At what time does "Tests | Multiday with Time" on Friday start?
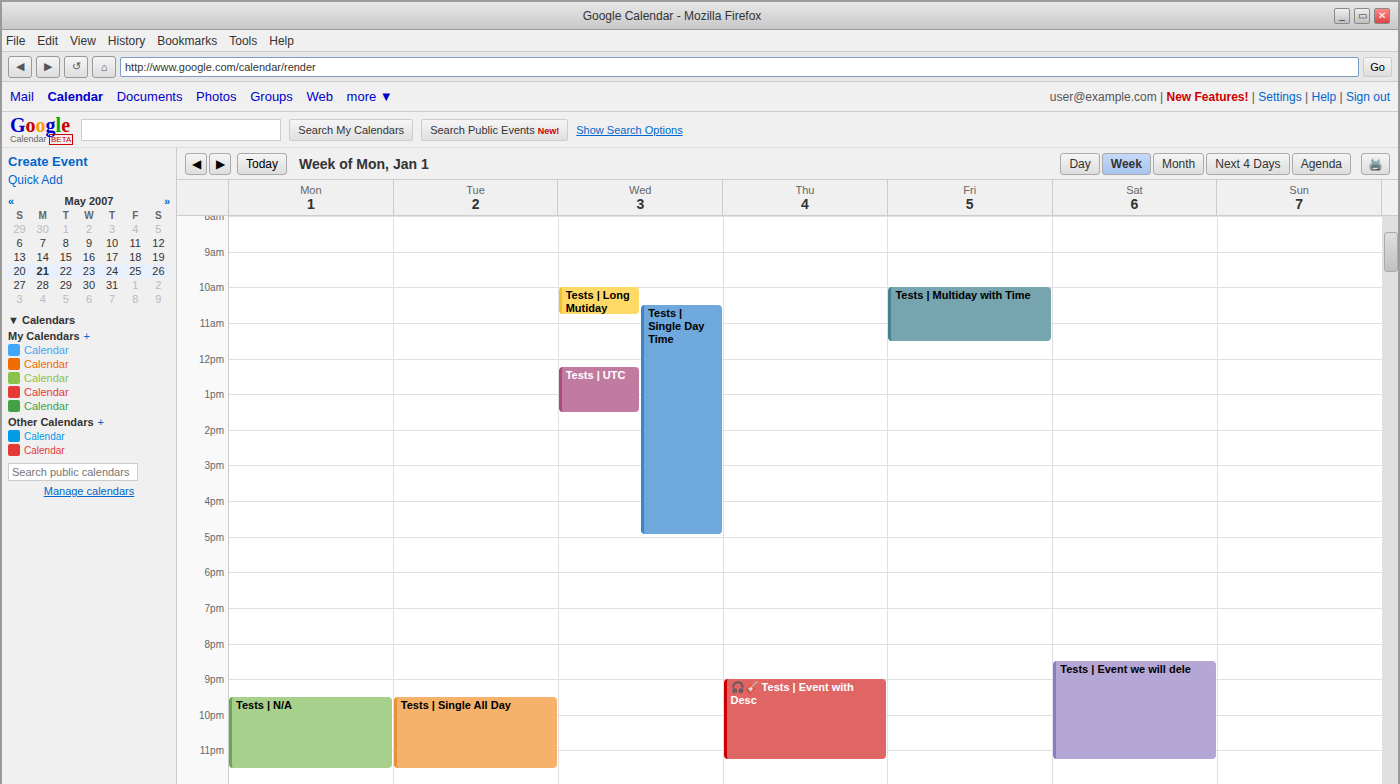
10:00